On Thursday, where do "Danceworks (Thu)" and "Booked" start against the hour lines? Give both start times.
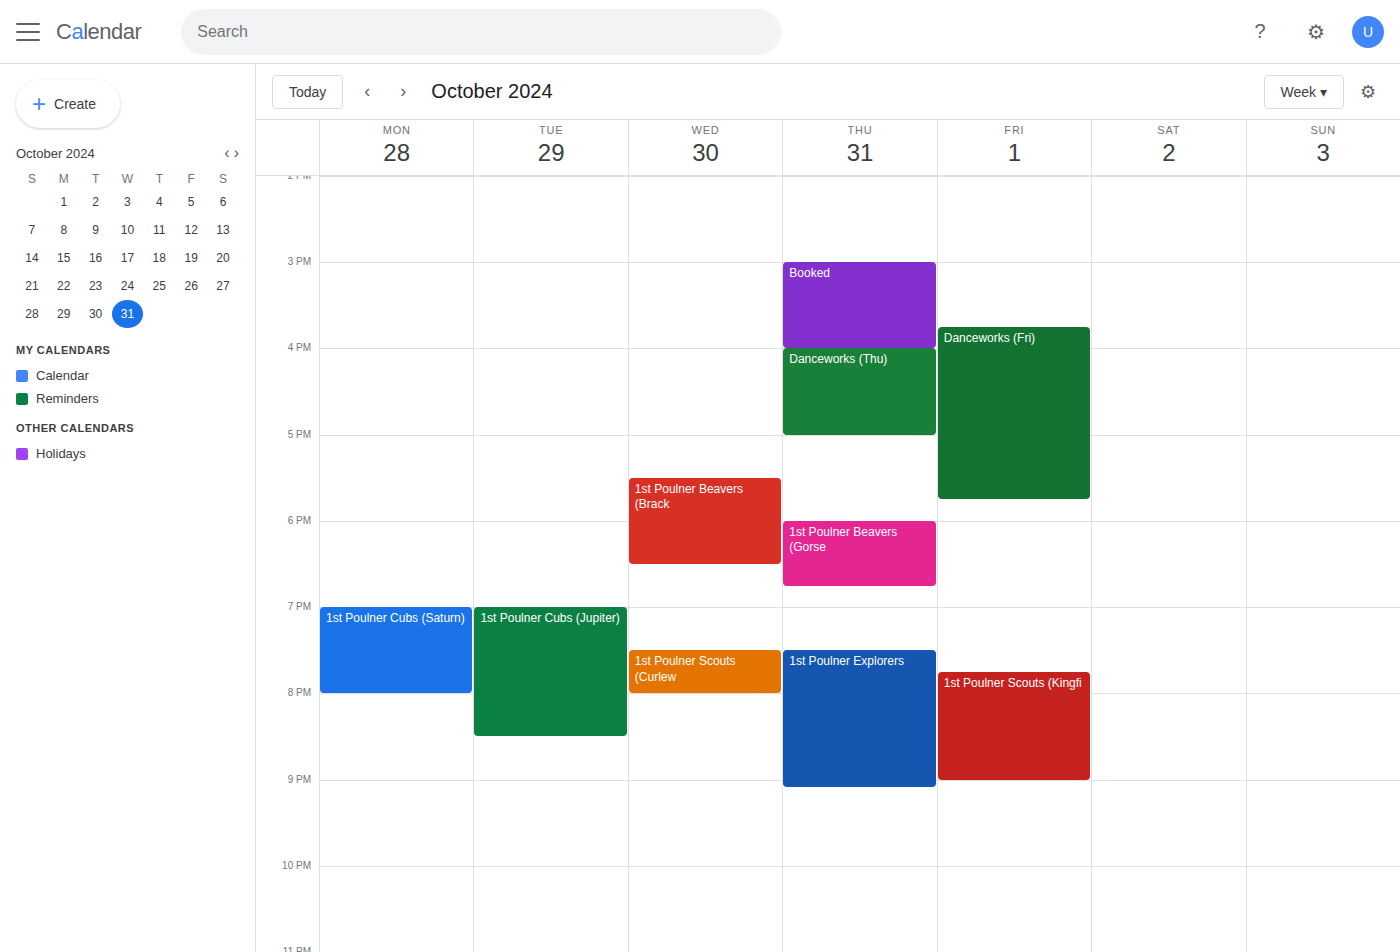
"Danceworks (Thu)": 16:00, exactly on the 16:00 line. "Booked": 15:00, exactly on the 15:00 line.